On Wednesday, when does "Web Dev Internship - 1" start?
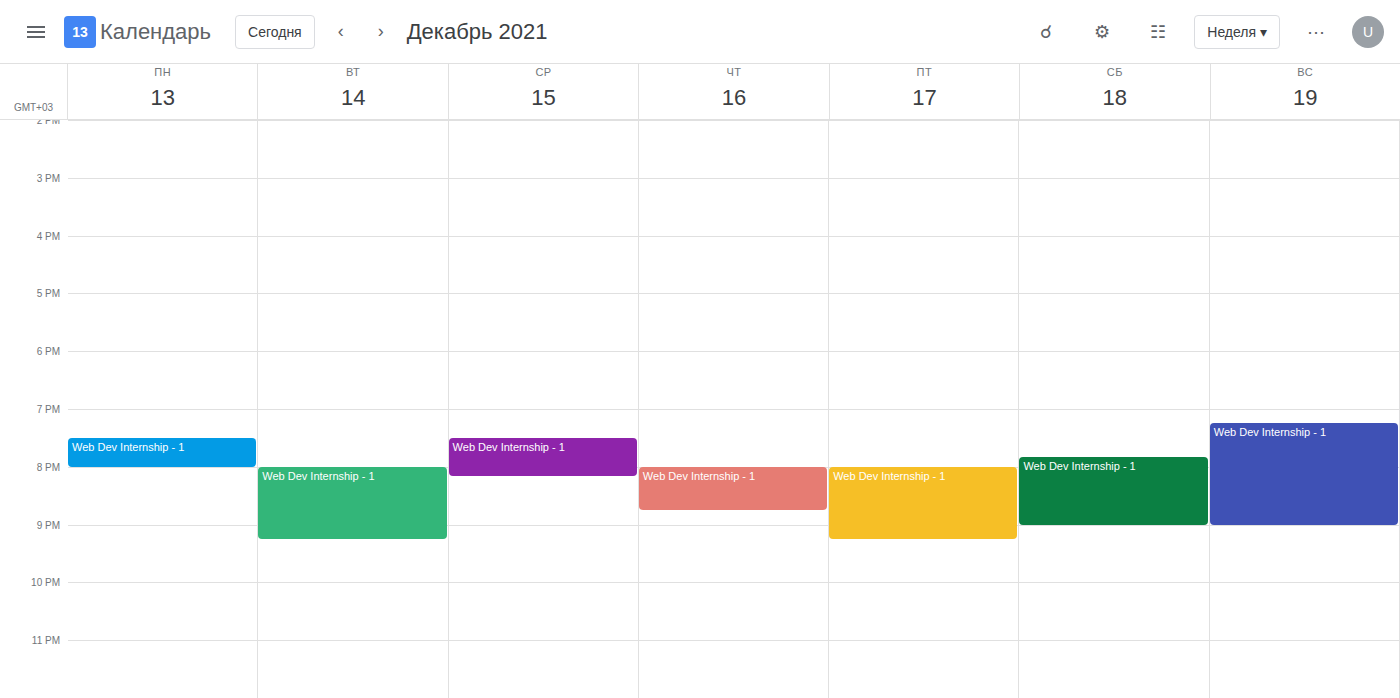
7:30 PM